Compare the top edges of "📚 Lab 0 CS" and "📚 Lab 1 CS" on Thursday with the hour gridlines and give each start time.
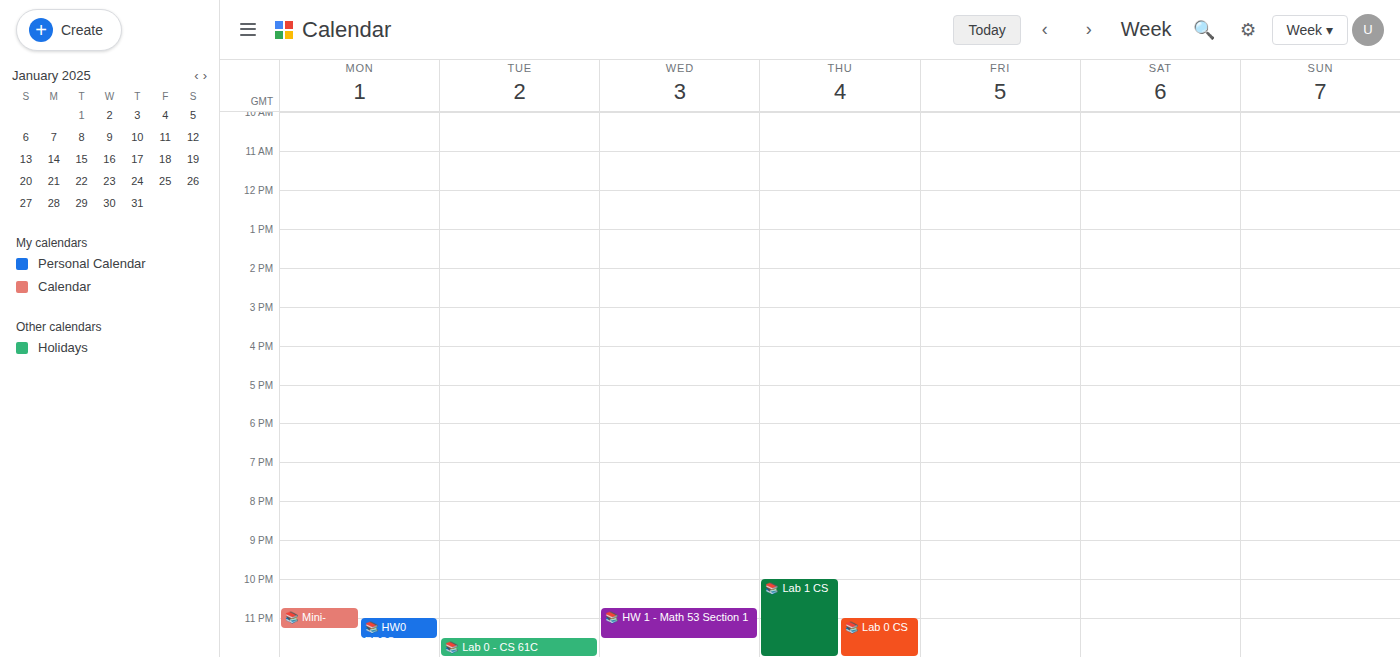
"📚 Lab 0 CS": 11:00 PM, exactly on the 11 PM line. "📚 Lab 1 CS": 10:00 PM, exactly on the 10 PM line.